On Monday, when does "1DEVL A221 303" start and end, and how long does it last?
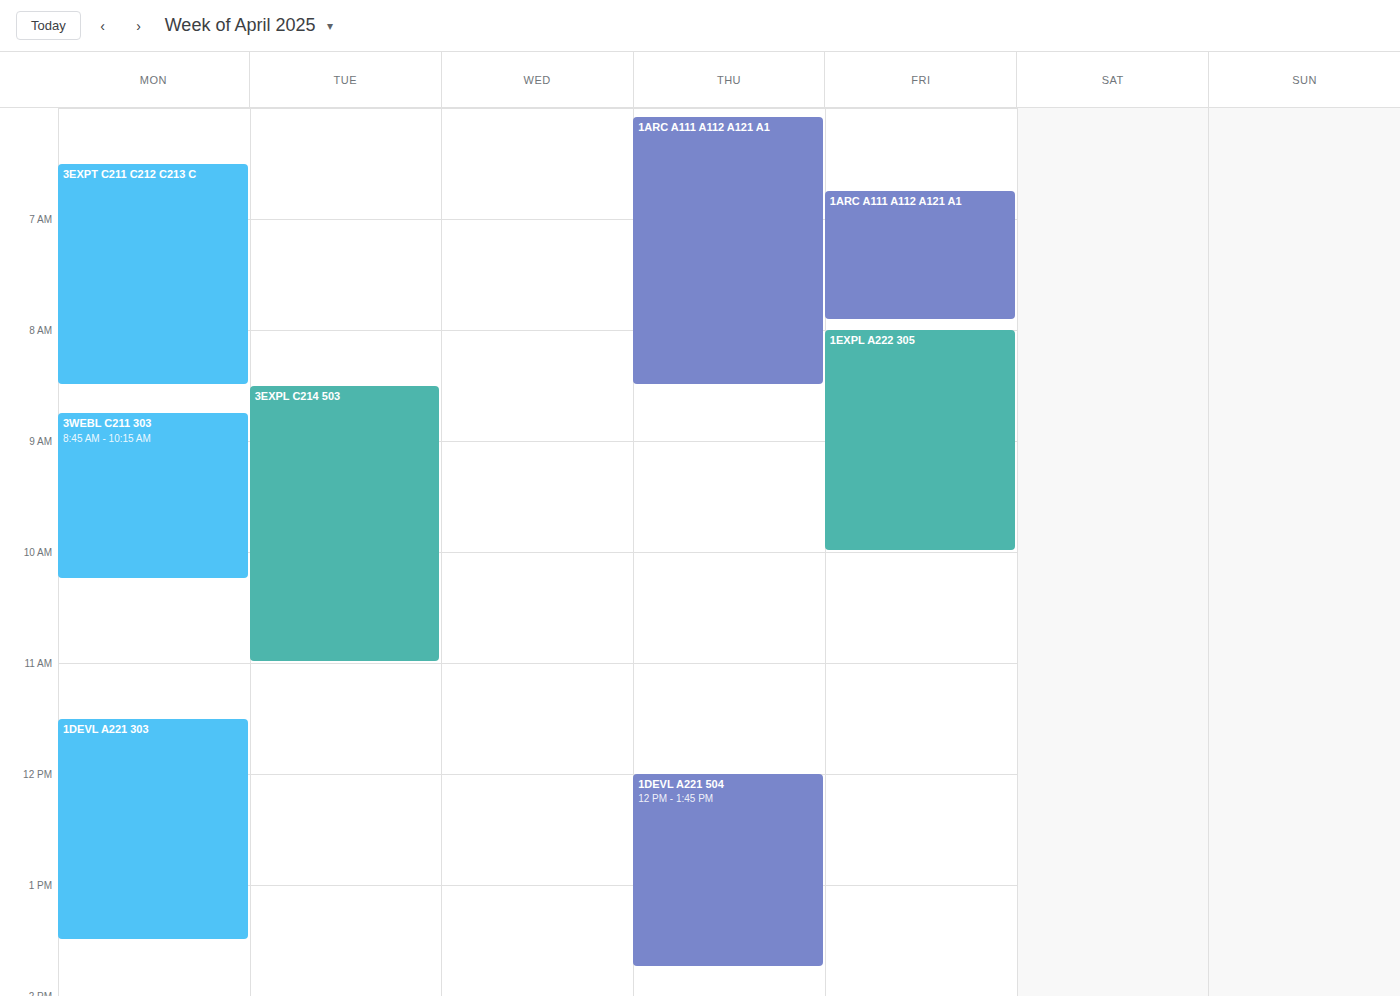
11:30 AM to 1:30 PM, 2 hours